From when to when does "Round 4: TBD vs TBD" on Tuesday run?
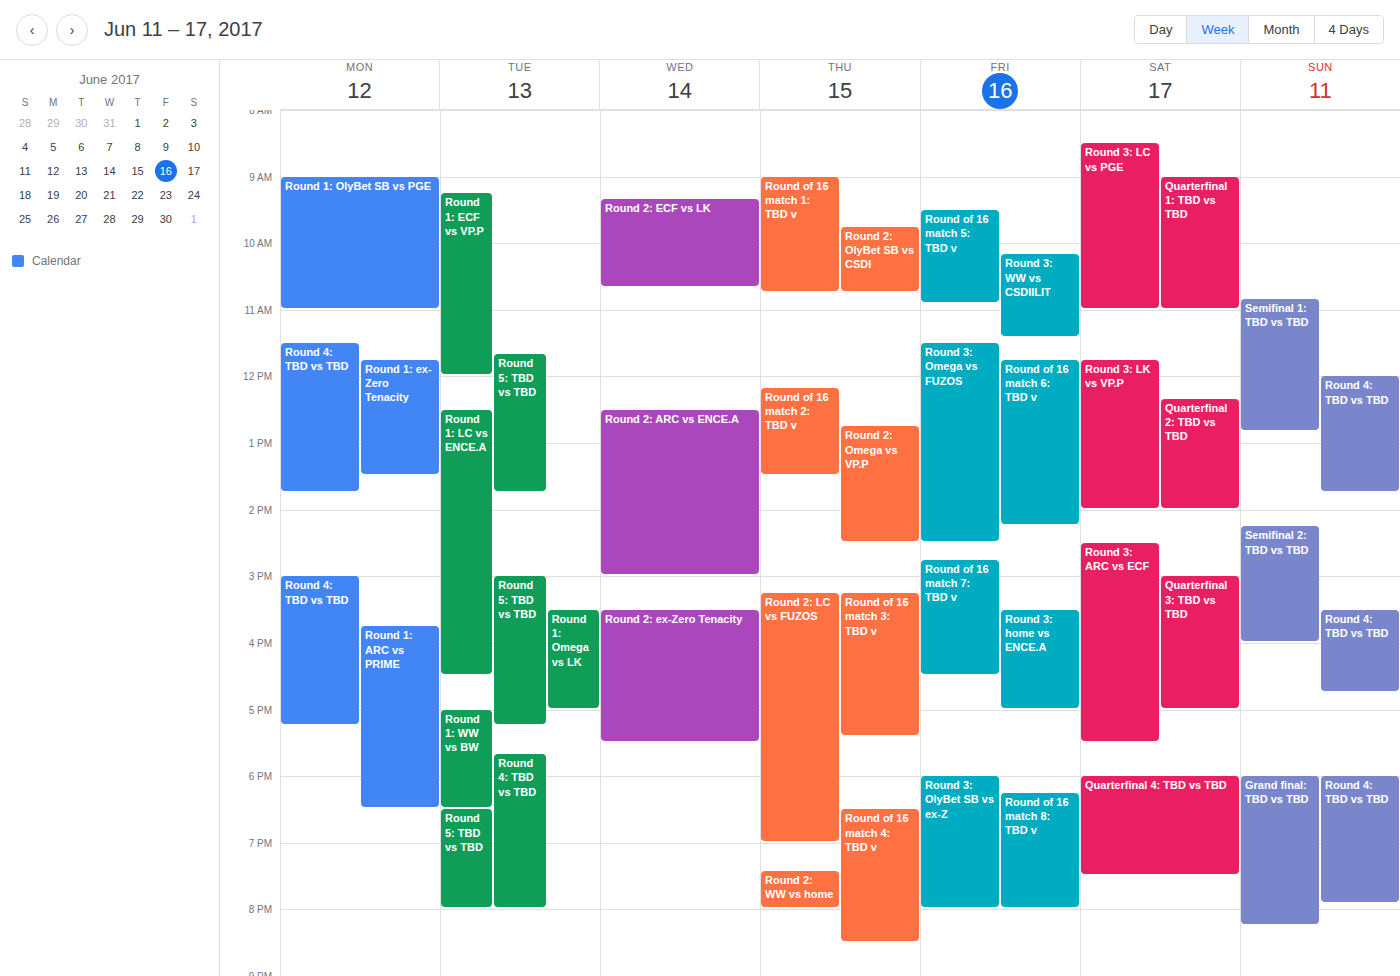
5:40 PM to 8:00 PM